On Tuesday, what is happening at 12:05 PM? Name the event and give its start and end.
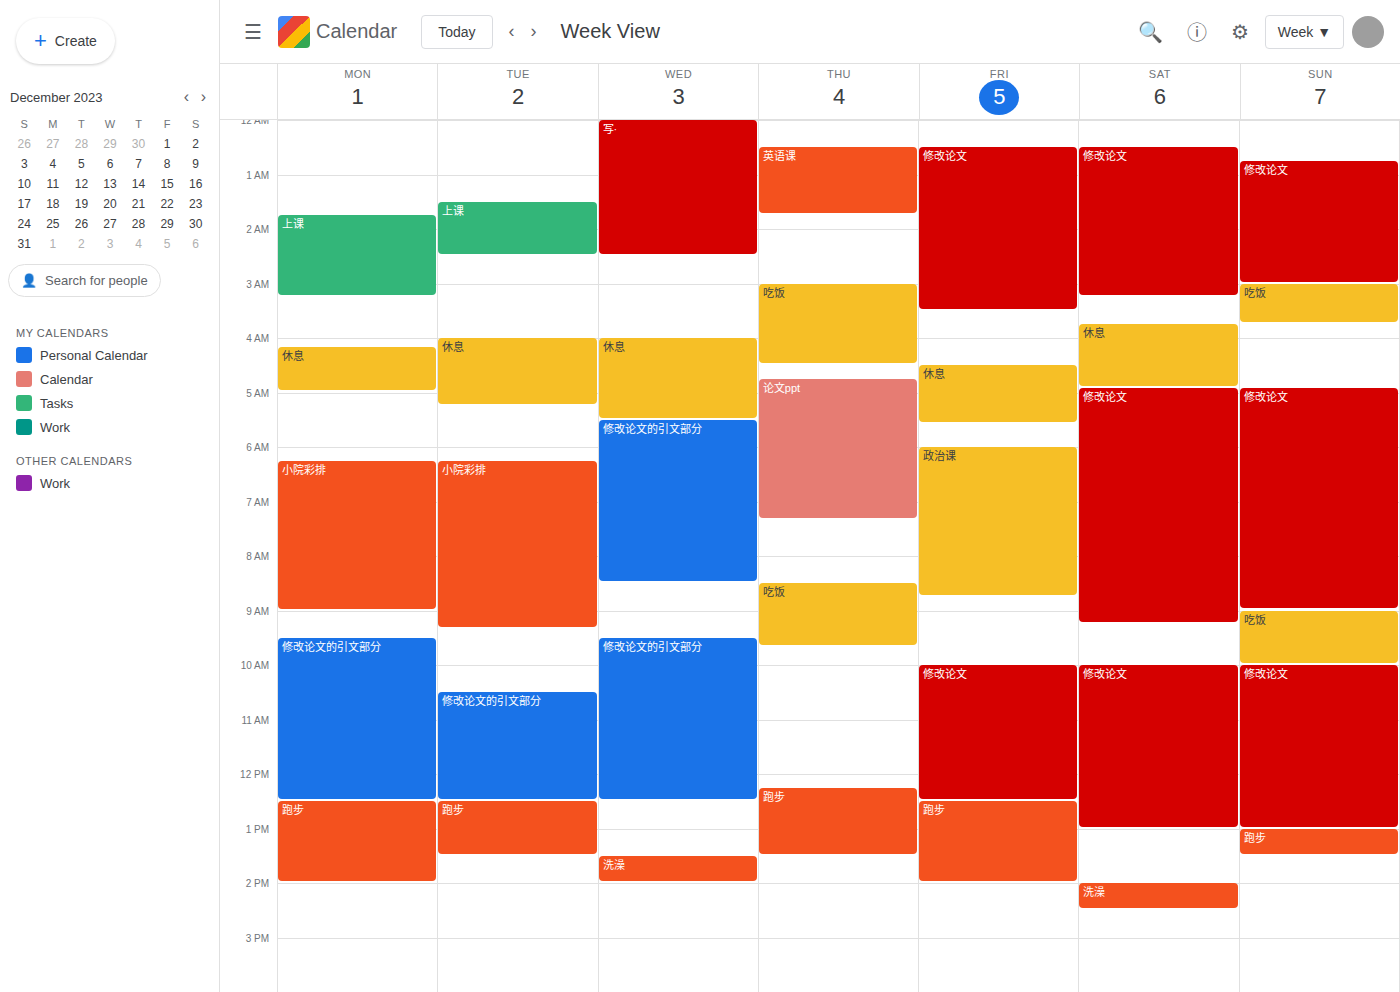
"修改论文的引文部分", 10:30 AM to 12:30 PM